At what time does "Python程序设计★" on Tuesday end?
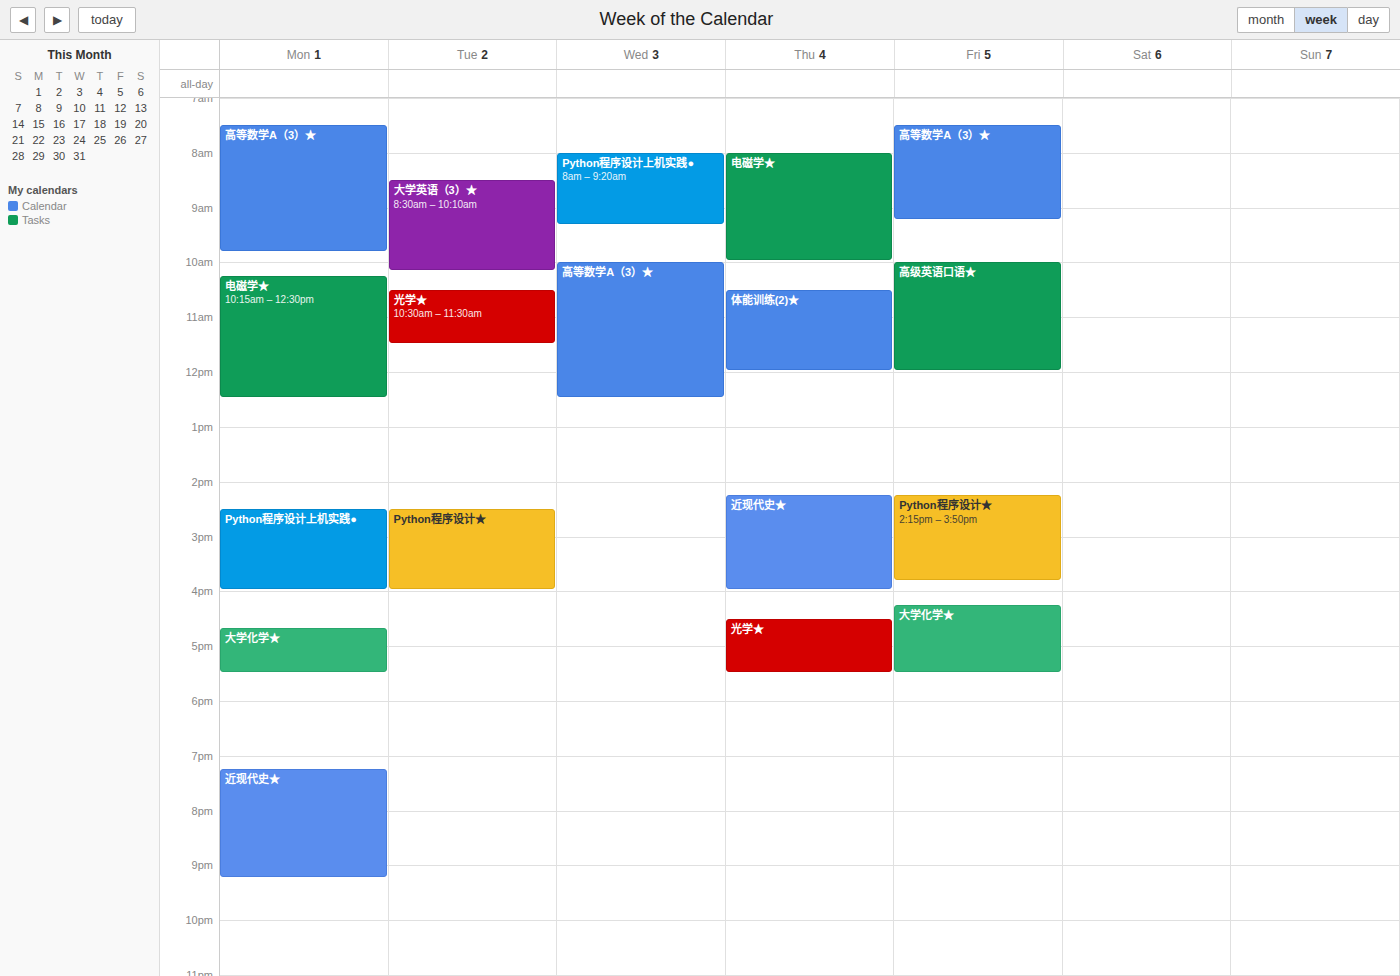
4:00 PM